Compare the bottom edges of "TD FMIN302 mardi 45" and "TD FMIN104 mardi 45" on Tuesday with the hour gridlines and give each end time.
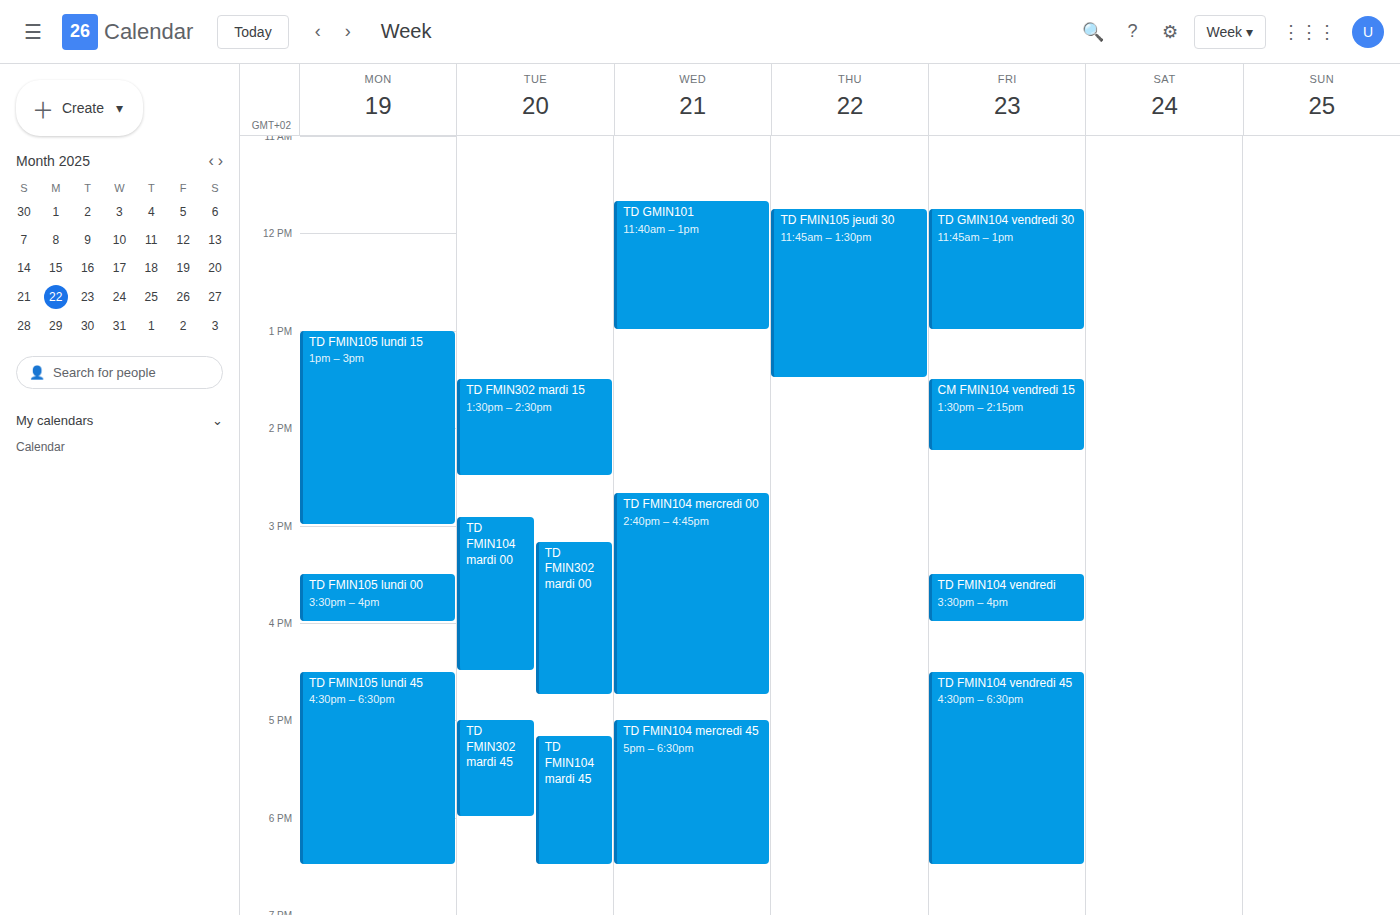
"TD FMIN302 mardi 45": 6:00 PM, exactly on the 6 PM line. "TD FMIN104 mardi 45": 6:30 PM, halfway between the 6 PM and 7 PM lines.